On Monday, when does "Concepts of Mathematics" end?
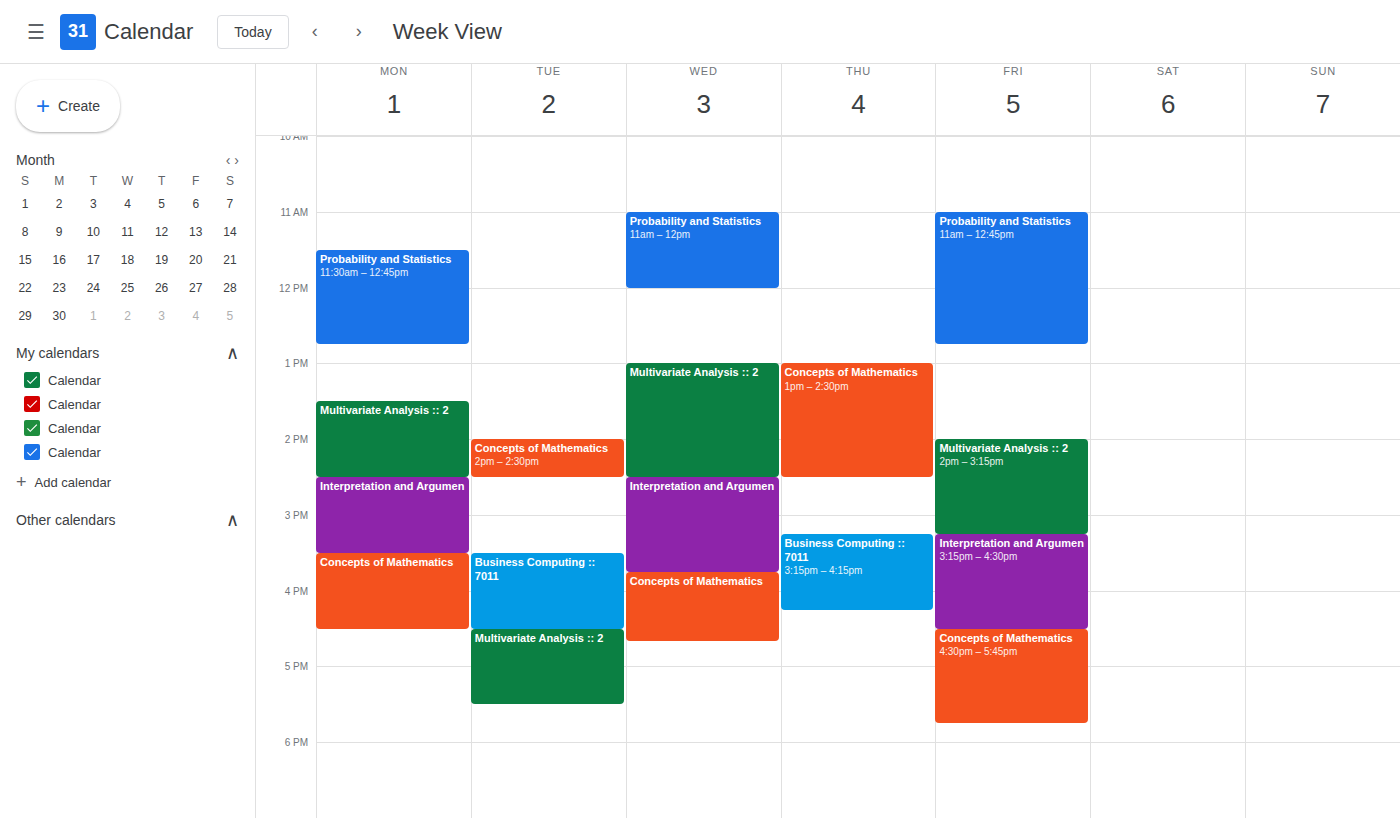
4:30 PM